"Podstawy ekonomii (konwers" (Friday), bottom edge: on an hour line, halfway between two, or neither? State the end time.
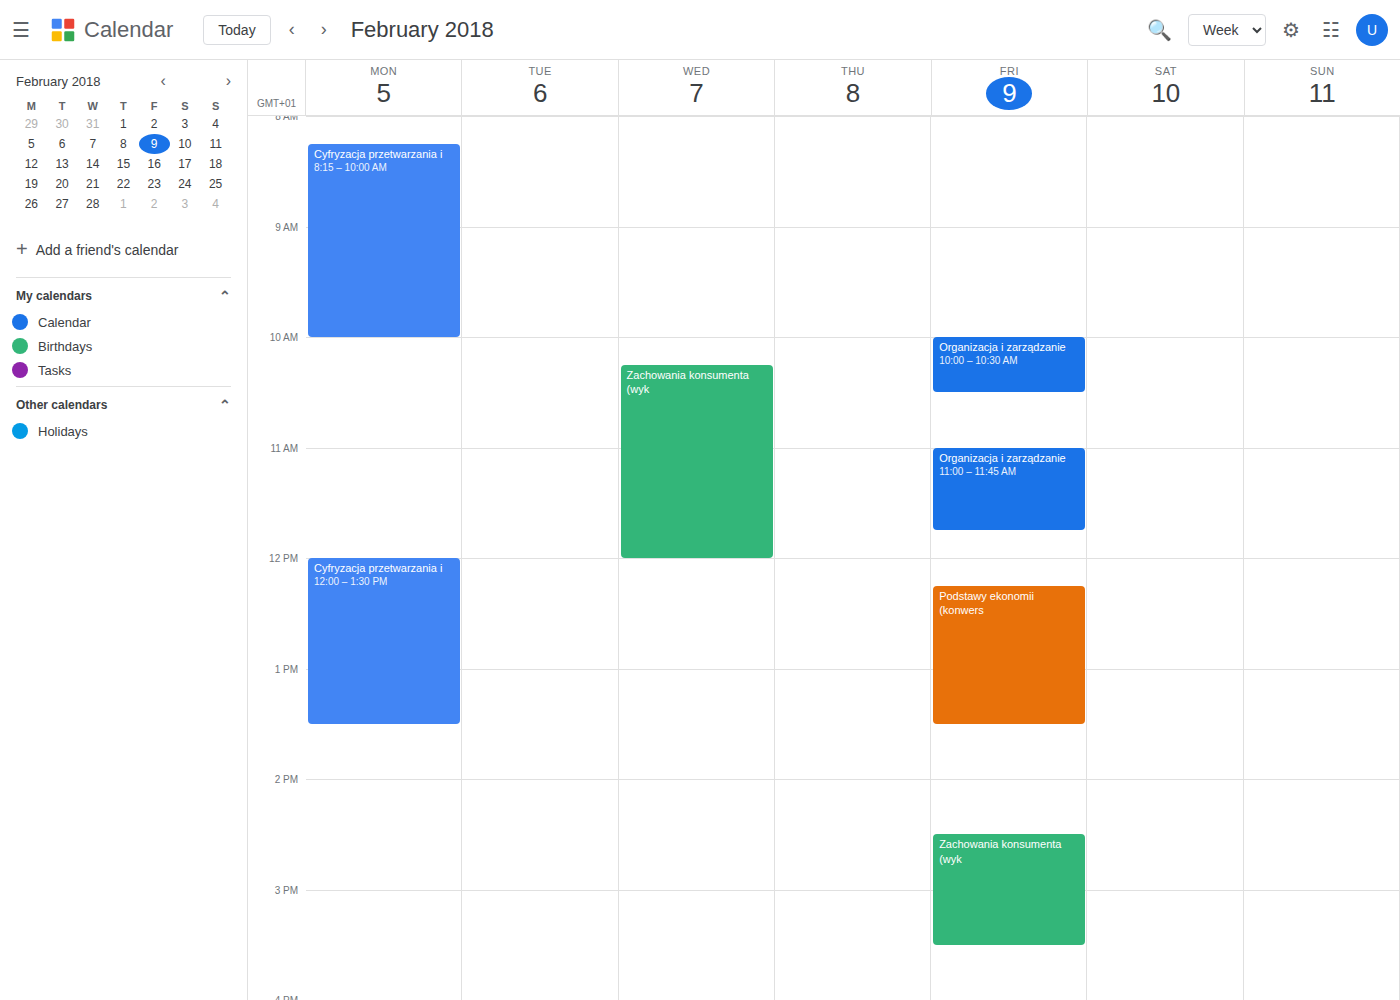
1:30 PM -- halfway between the 1 PM and 2 PM lines.